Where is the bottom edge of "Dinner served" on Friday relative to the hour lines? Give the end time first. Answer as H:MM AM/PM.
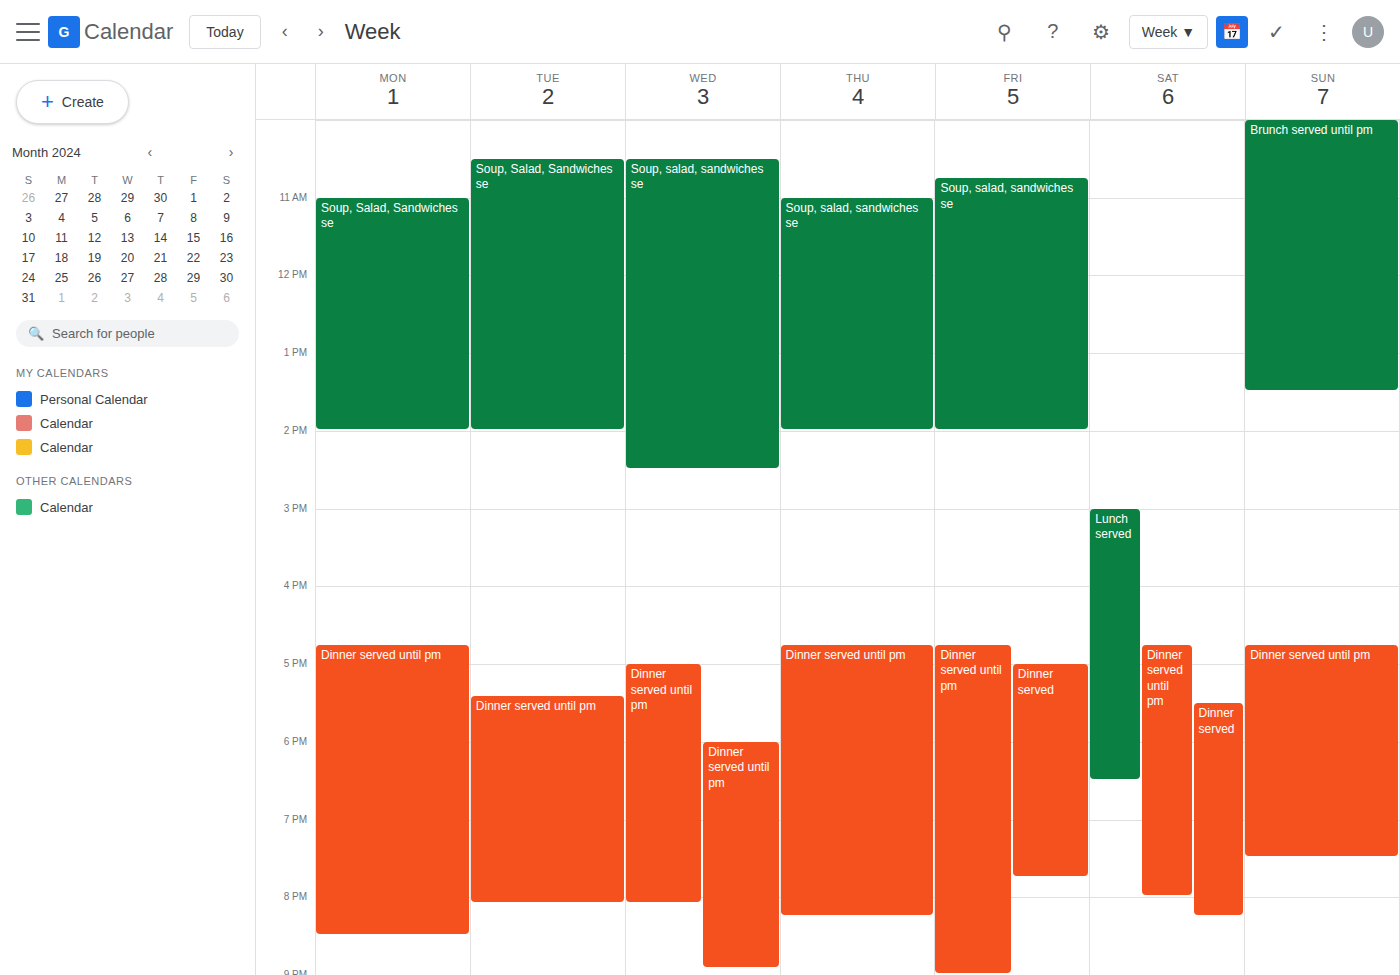
7:45 PM -- neither: three quarters of the way from the 7 PM line to the 8 PM line.